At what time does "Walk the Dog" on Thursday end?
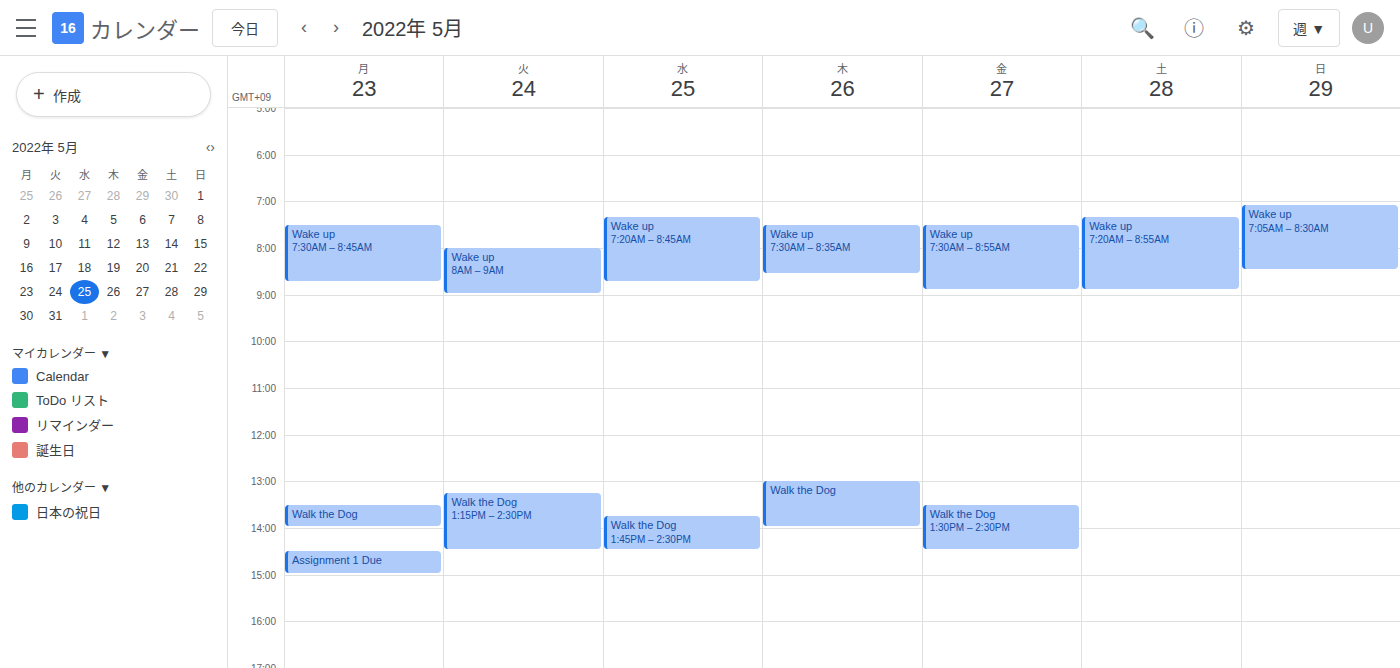
2:00 PM